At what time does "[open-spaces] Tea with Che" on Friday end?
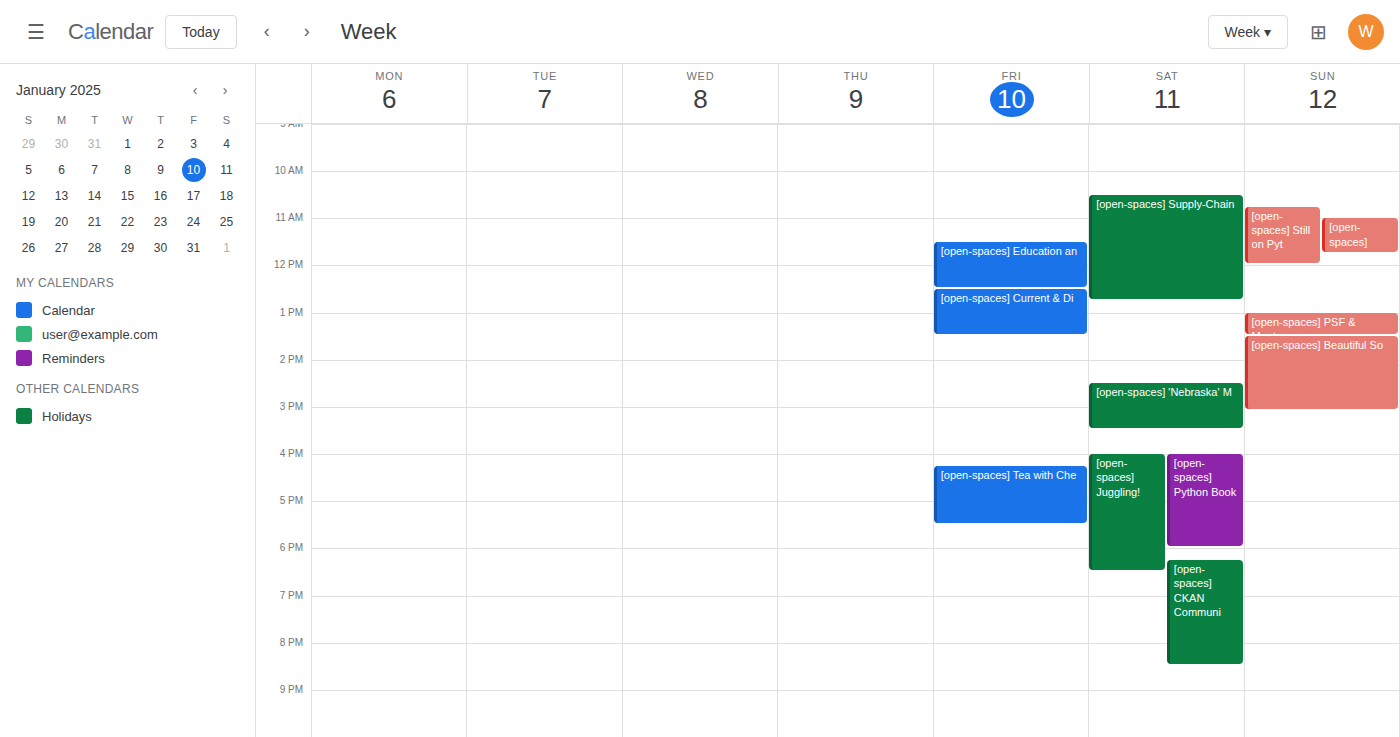
5:30 PM